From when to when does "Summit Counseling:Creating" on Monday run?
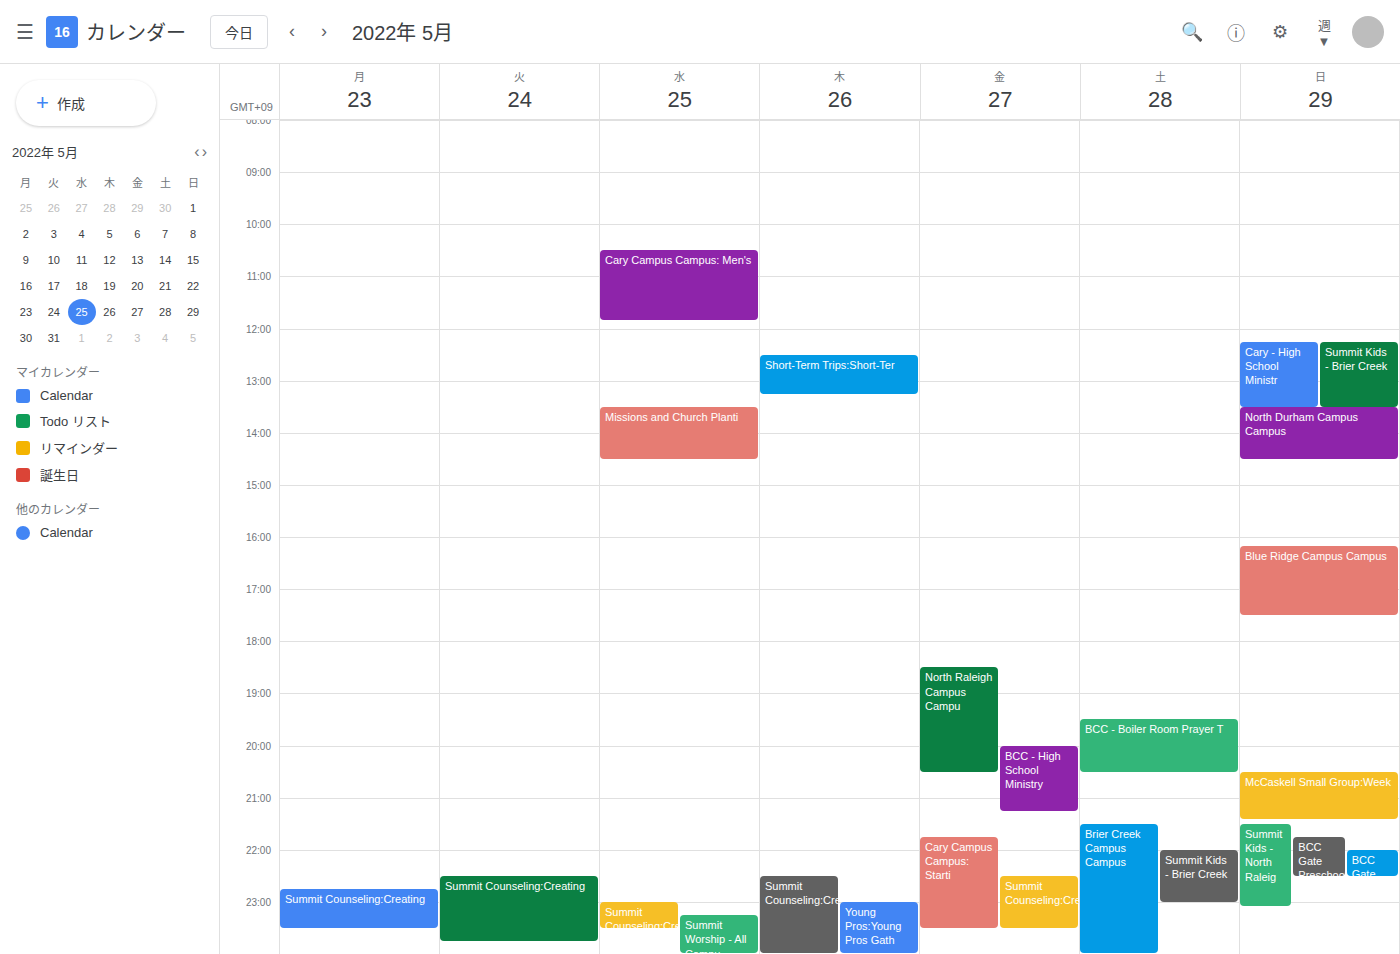
10:45 PM to 11:30 PM